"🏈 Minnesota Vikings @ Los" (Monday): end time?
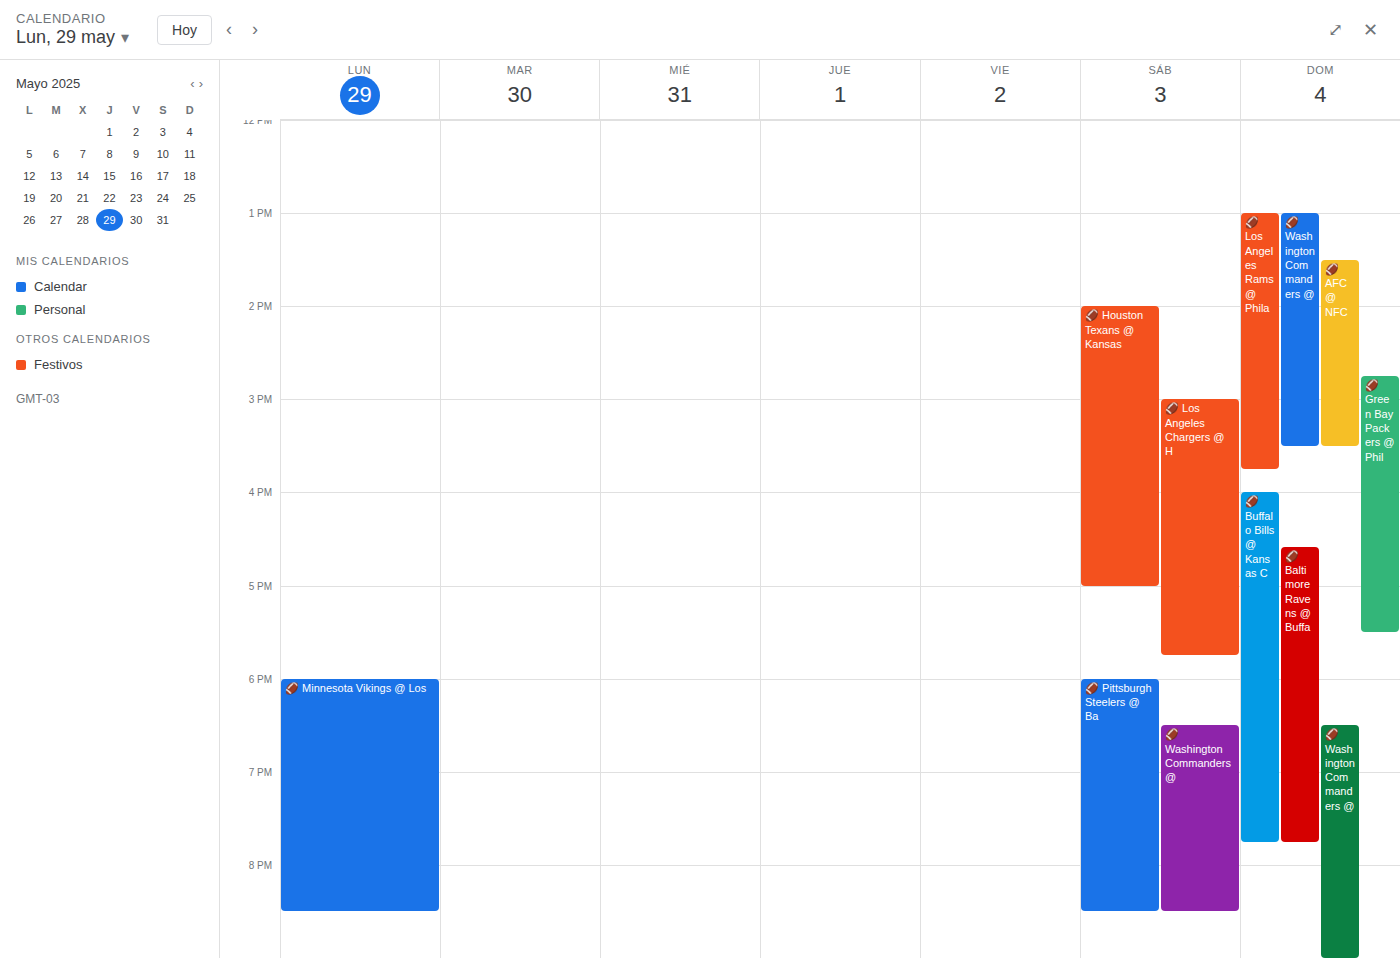
20:30